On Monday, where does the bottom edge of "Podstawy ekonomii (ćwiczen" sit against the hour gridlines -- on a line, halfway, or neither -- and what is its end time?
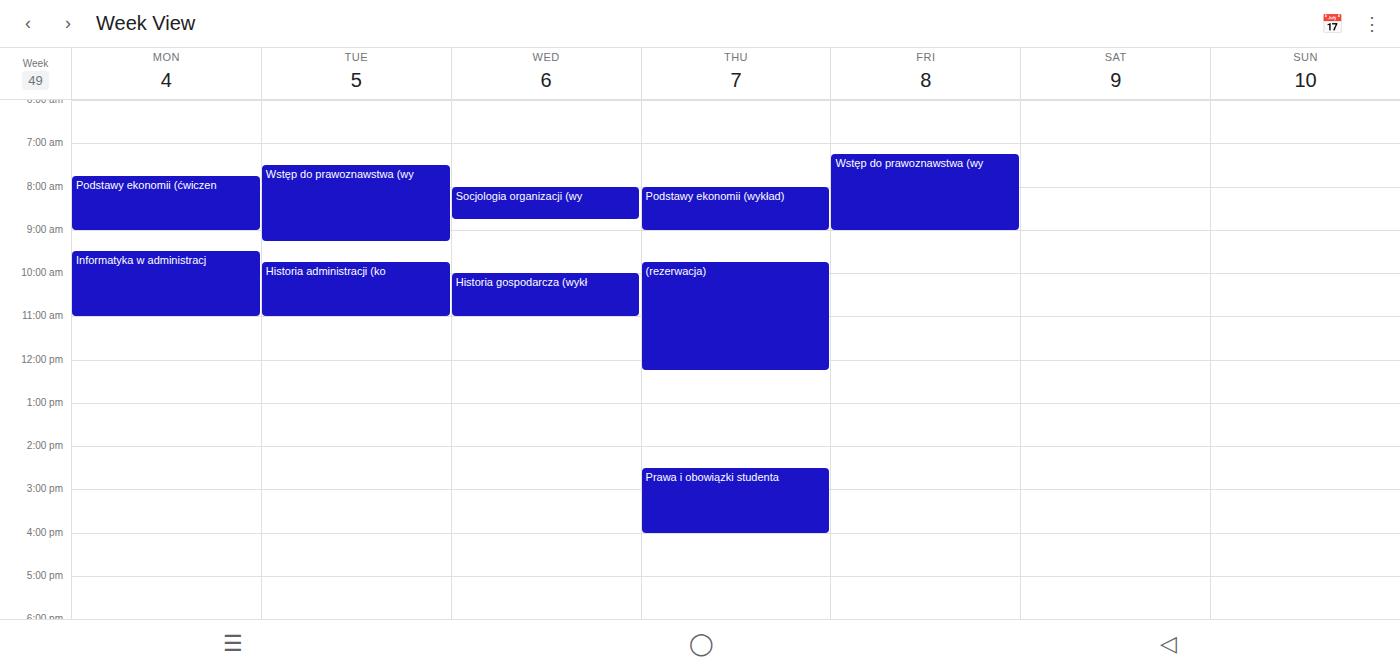
9:00 AM -- exactly on the 9 AM line.